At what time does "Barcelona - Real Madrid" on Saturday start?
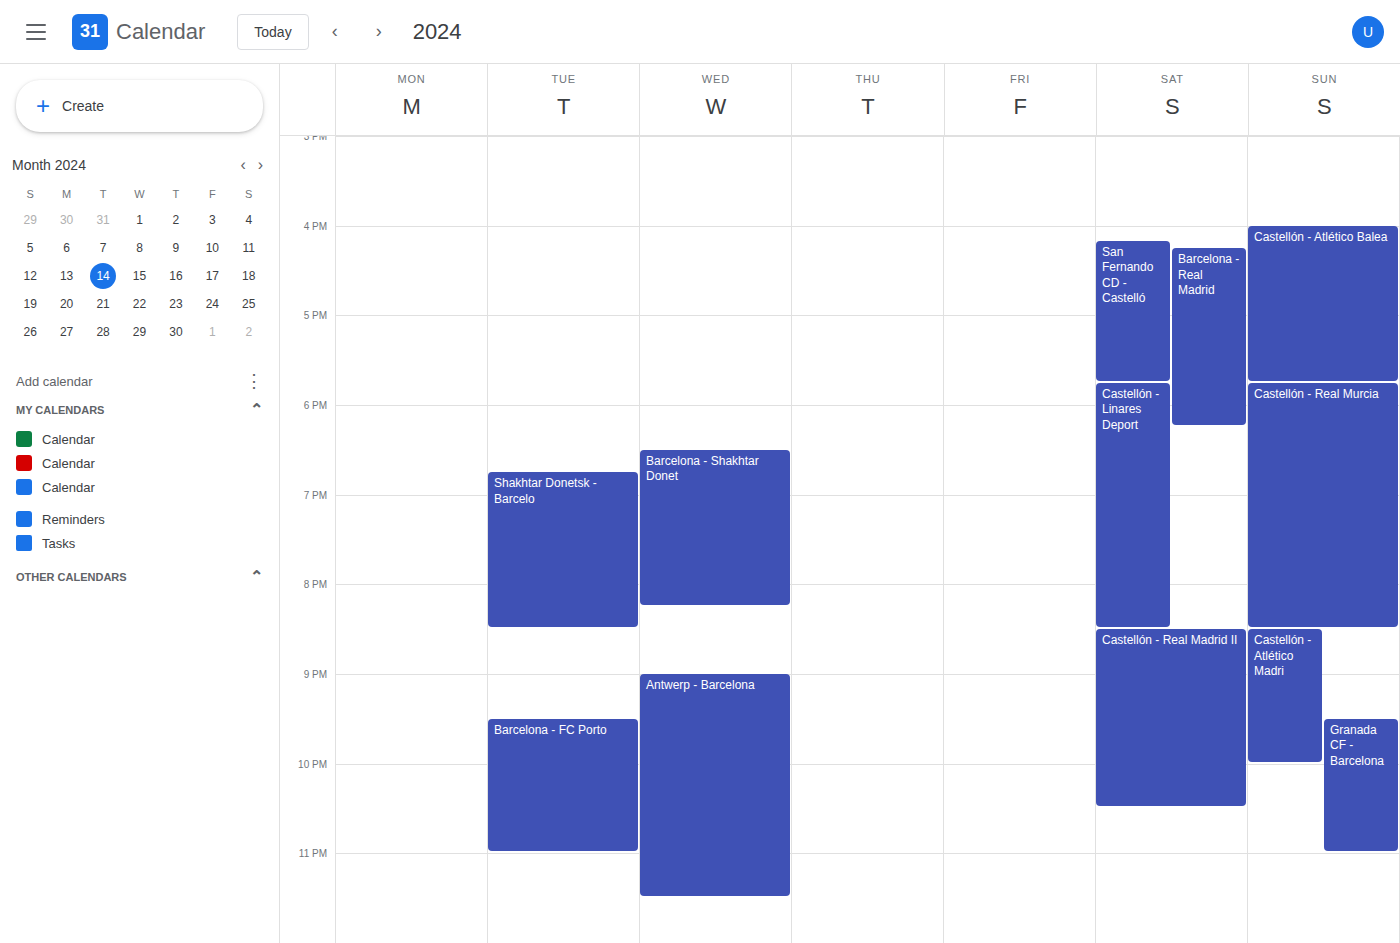
16:15